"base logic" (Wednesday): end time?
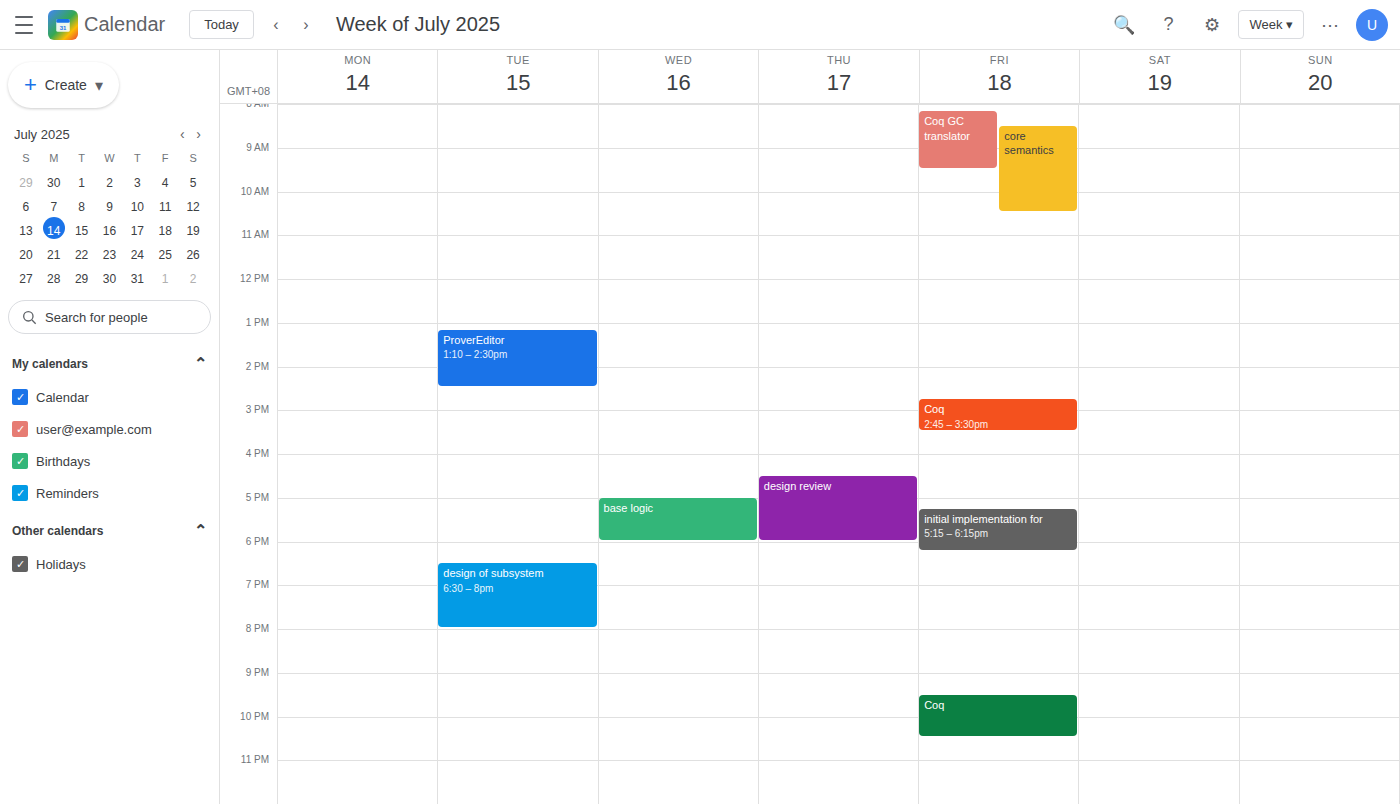
18:00